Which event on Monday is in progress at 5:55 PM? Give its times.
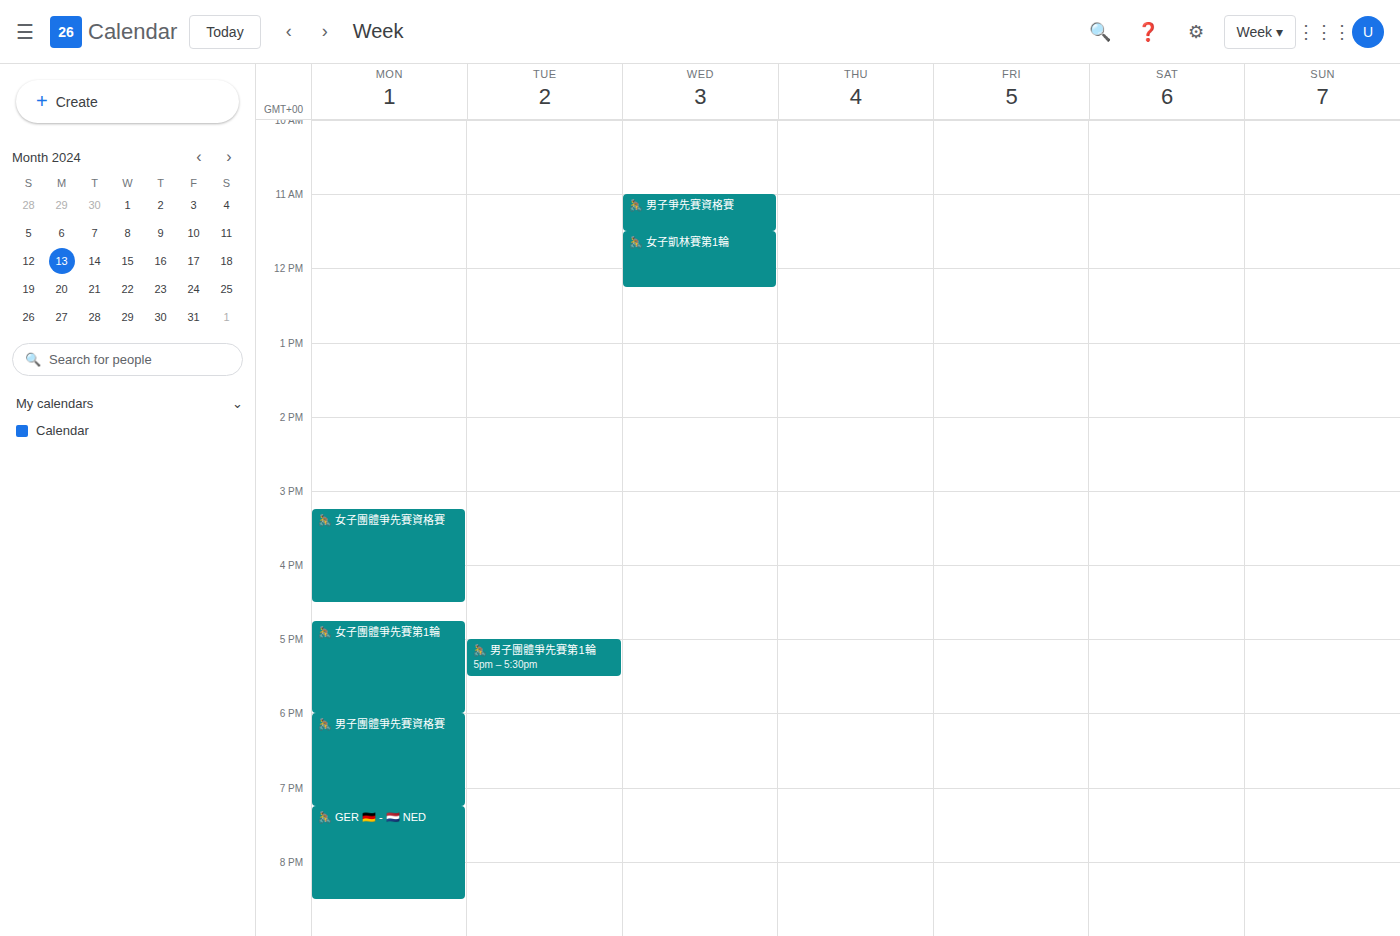
"🚴 女子團體爭先賽第1輪", 4:45 PM to 6:00 PM